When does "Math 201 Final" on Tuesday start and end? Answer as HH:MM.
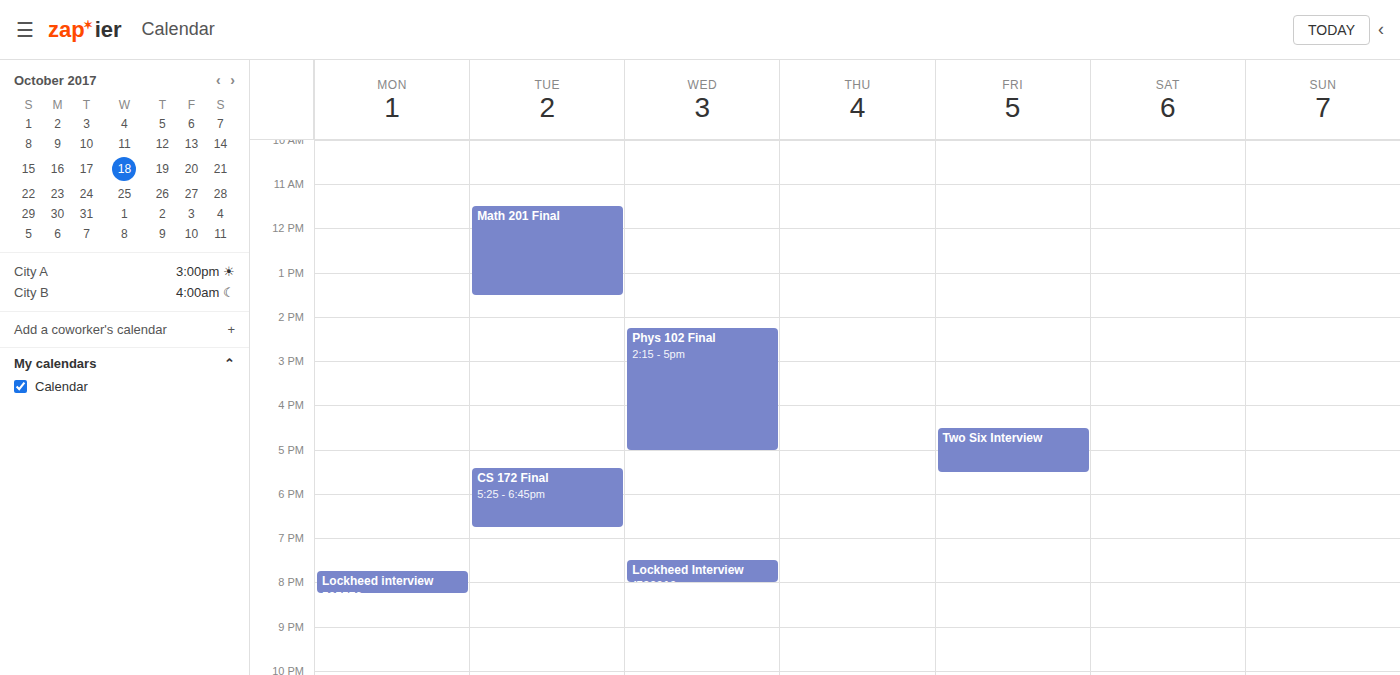
11:30 to 13:30